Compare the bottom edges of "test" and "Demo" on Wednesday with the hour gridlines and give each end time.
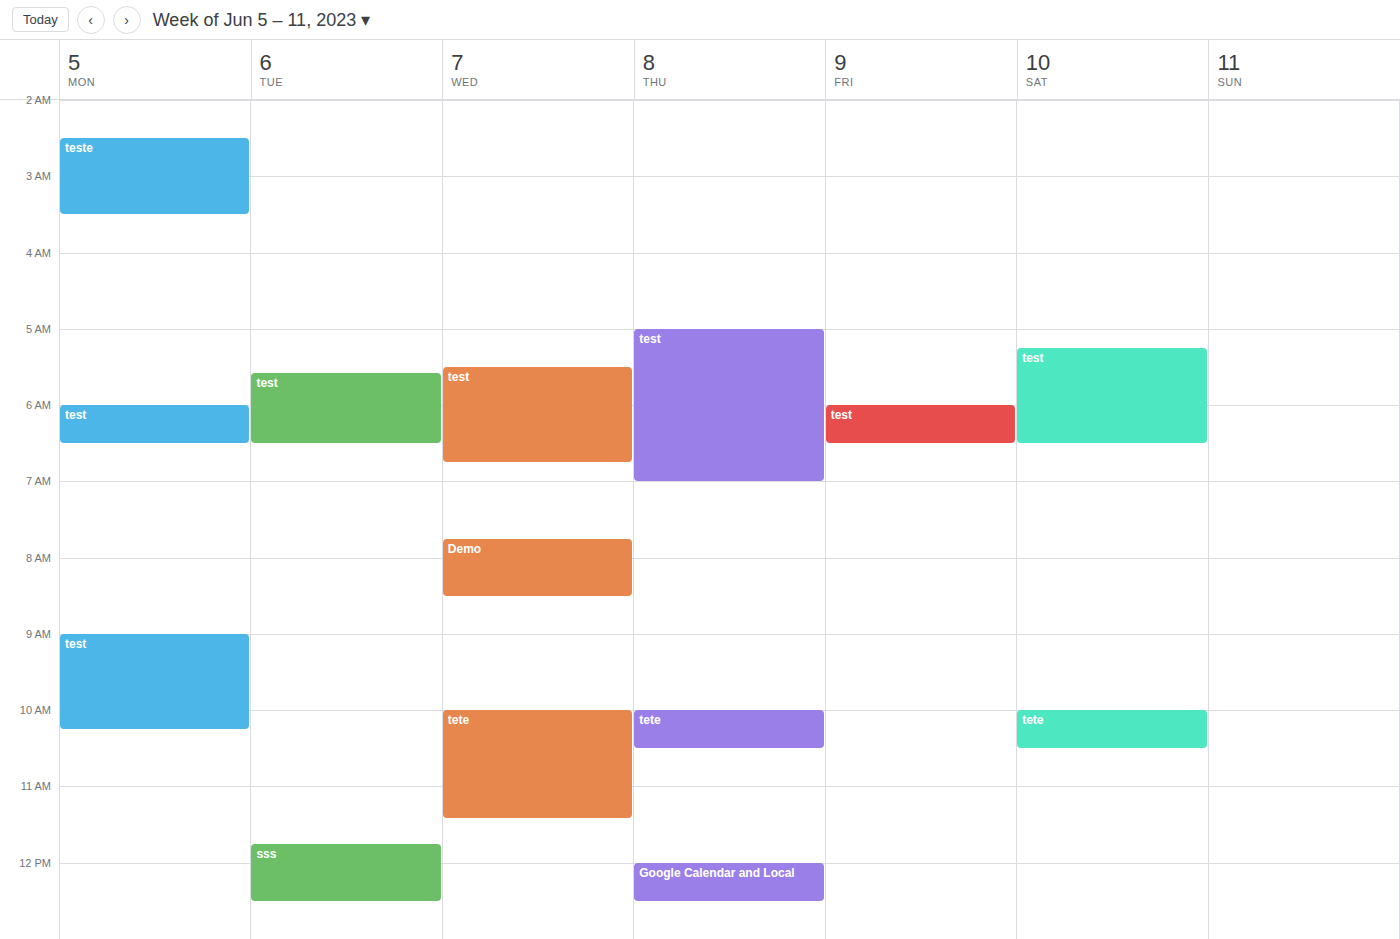
"test": 6:45 AM, neither: three quarters of the way from the 6 AM line to the 7 AM line. "Demo": 8:30 AM, halfway between the 8 AM and 9 AM lines.